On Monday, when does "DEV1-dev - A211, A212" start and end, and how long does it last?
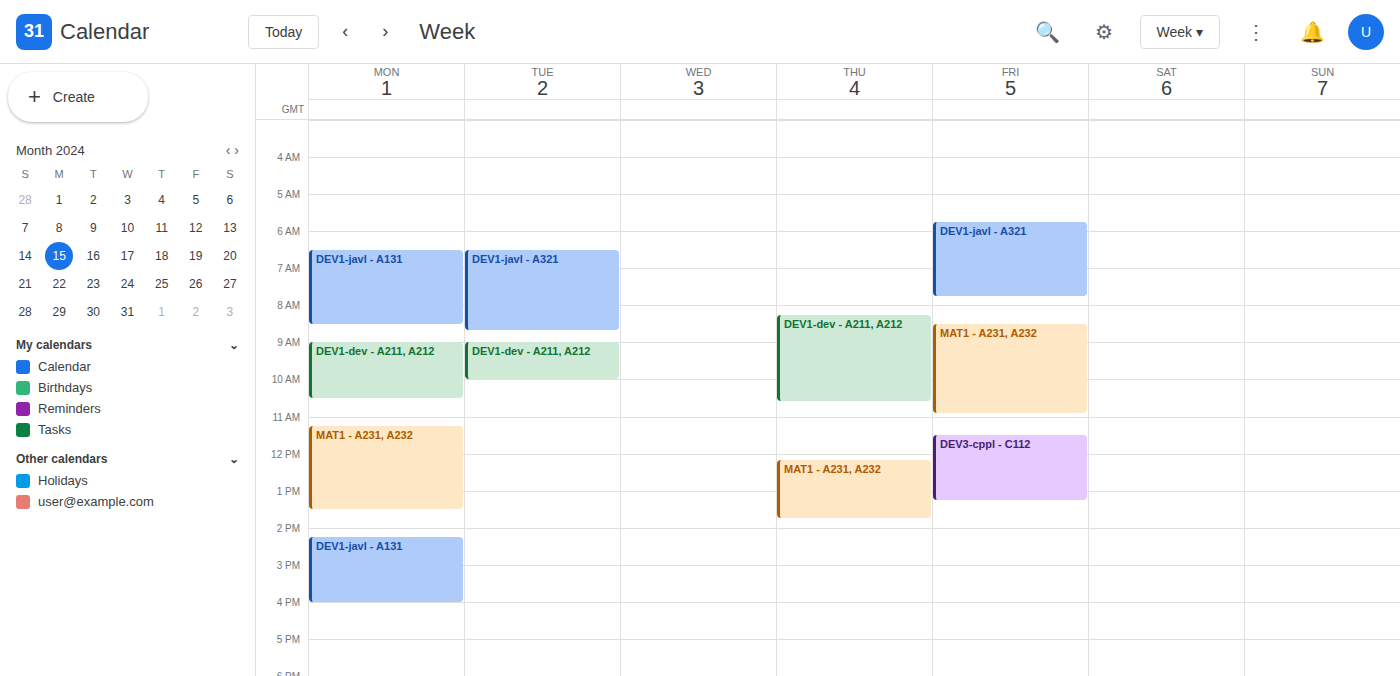
9:00 AM to 10:30 AM, 1 hour 30 minutes